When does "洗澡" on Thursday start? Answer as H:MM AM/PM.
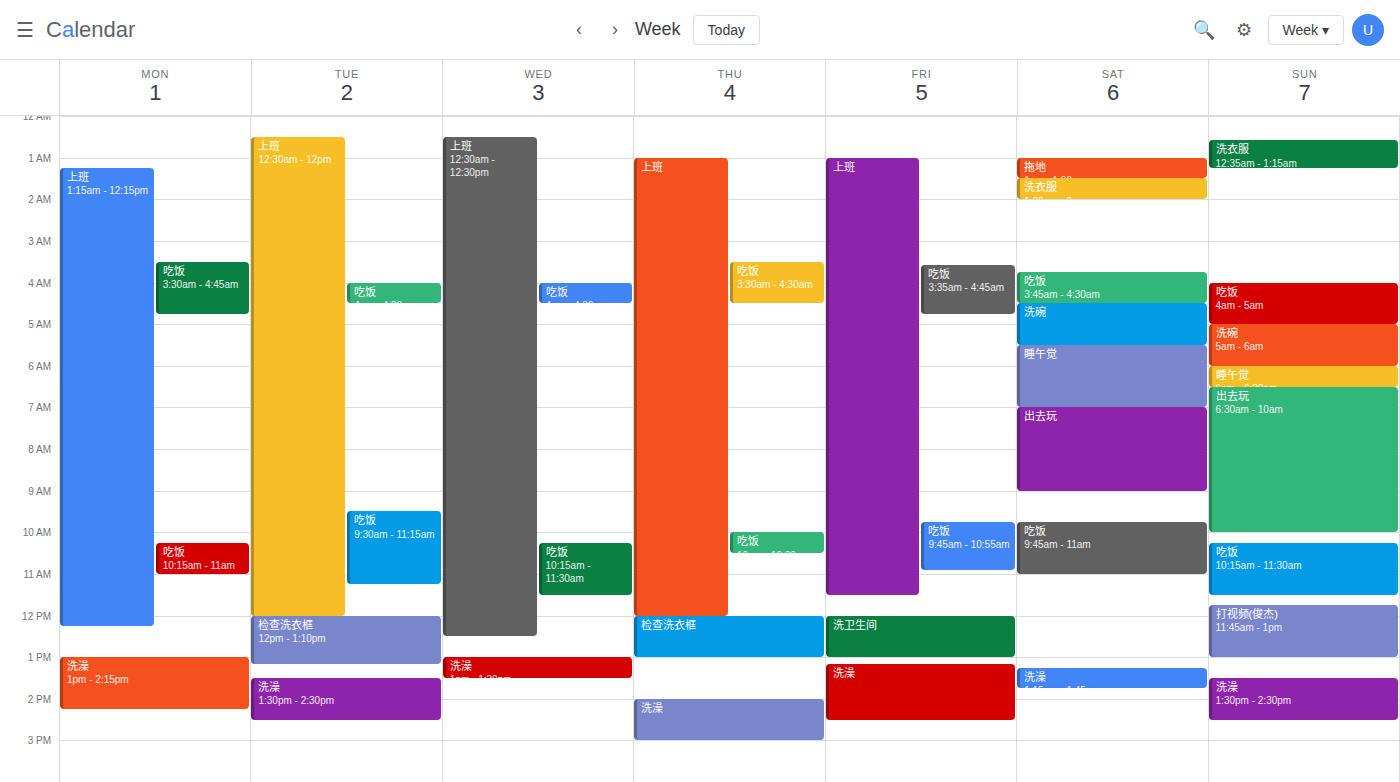
2:00 PM